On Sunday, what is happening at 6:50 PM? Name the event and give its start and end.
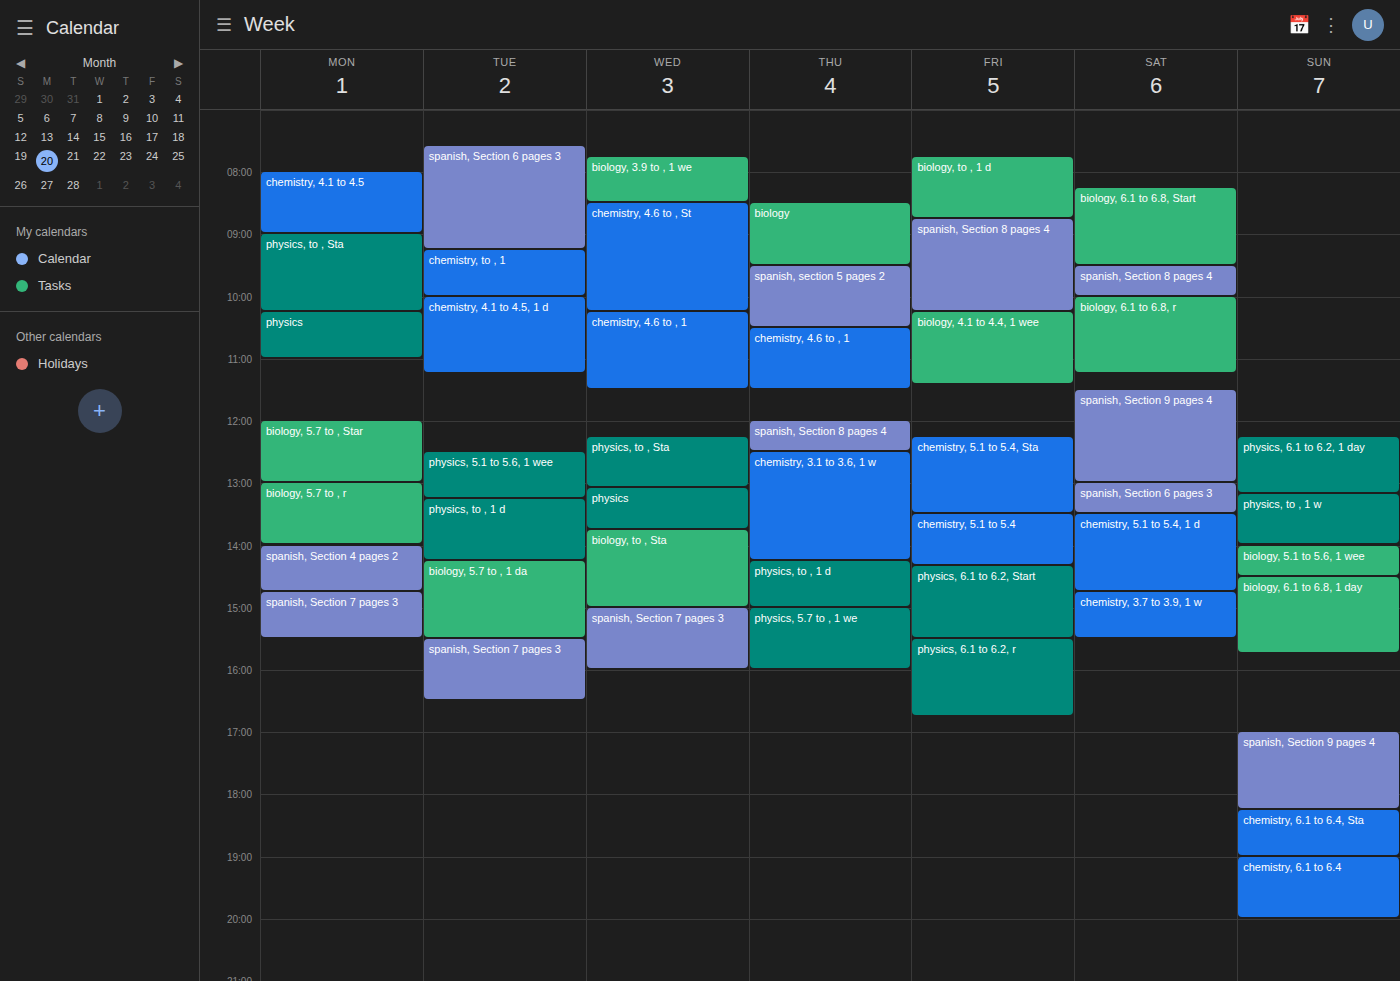
"chemistry, 6.1 to 6.4, Sta", 6:15 PM to 7:00 PM